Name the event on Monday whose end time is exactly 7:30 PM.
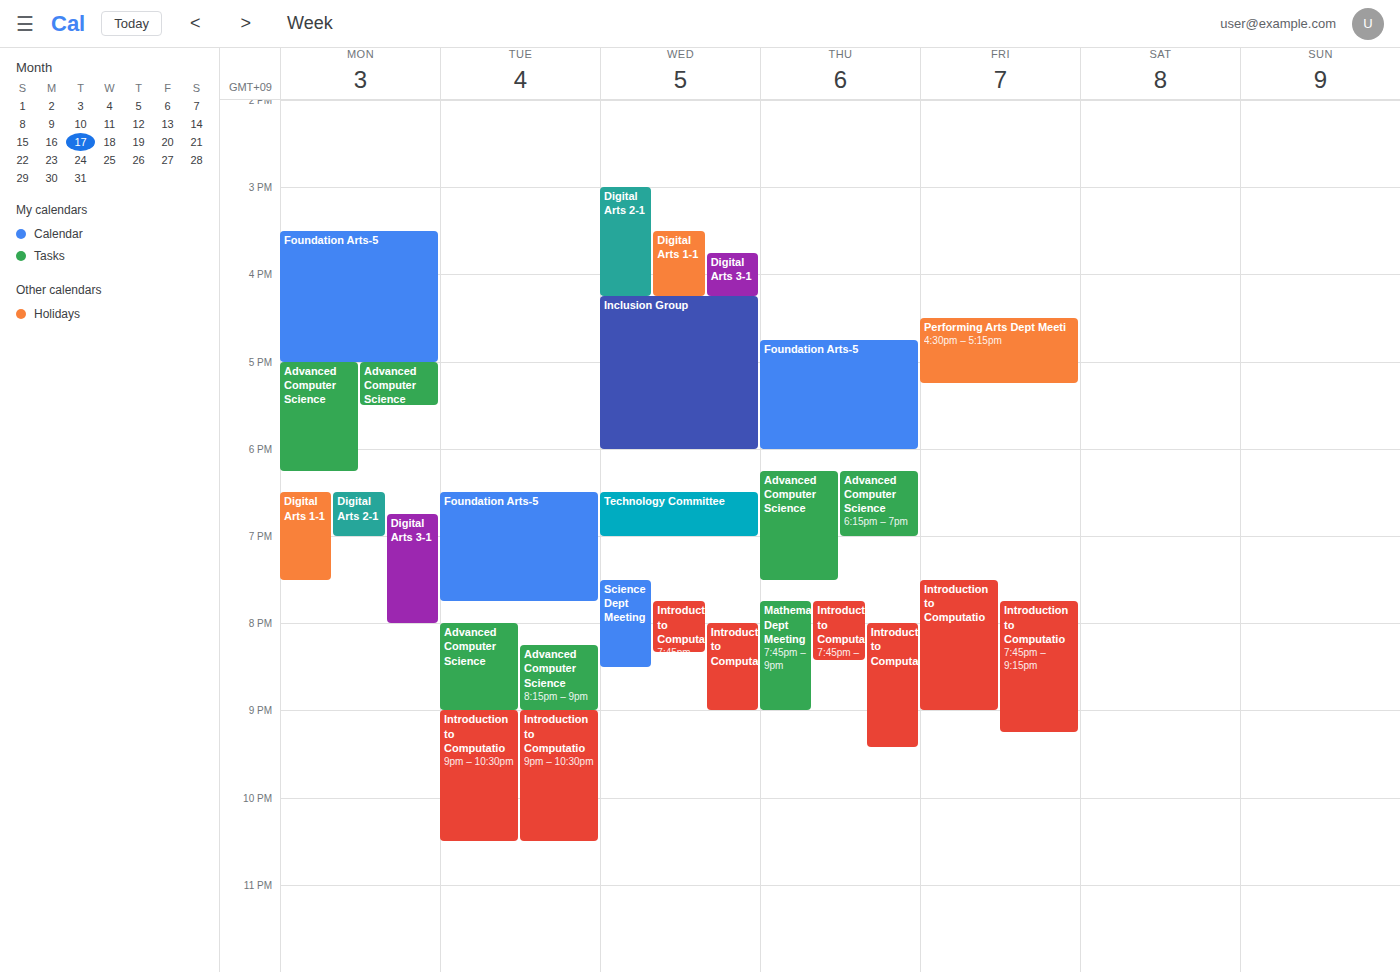
"Digital Arts 1-1"